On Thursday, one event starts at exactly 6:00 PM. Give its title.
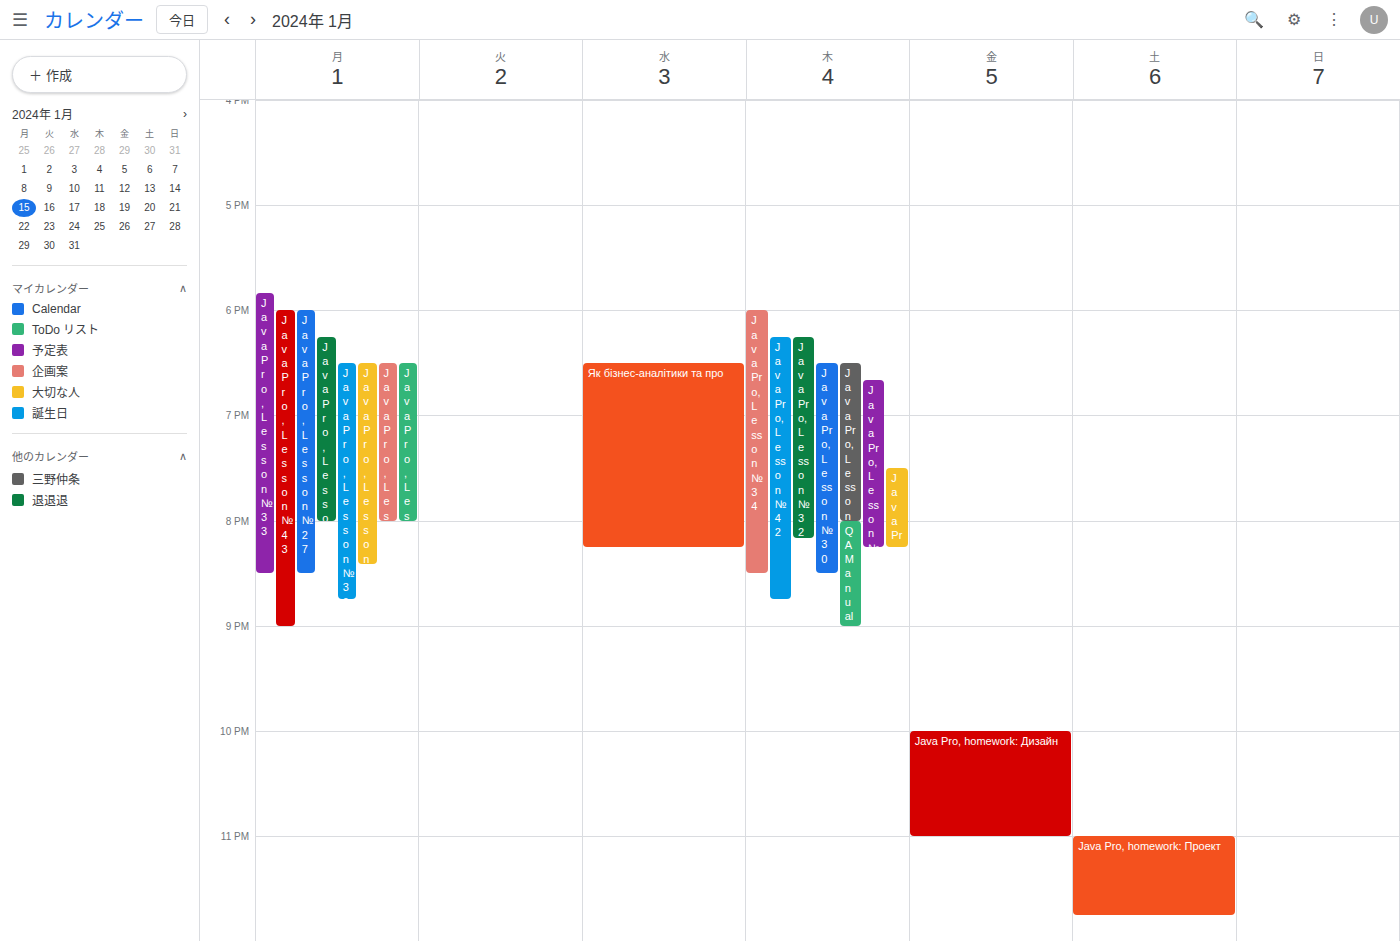
"Java Pro, Lesson № 34"